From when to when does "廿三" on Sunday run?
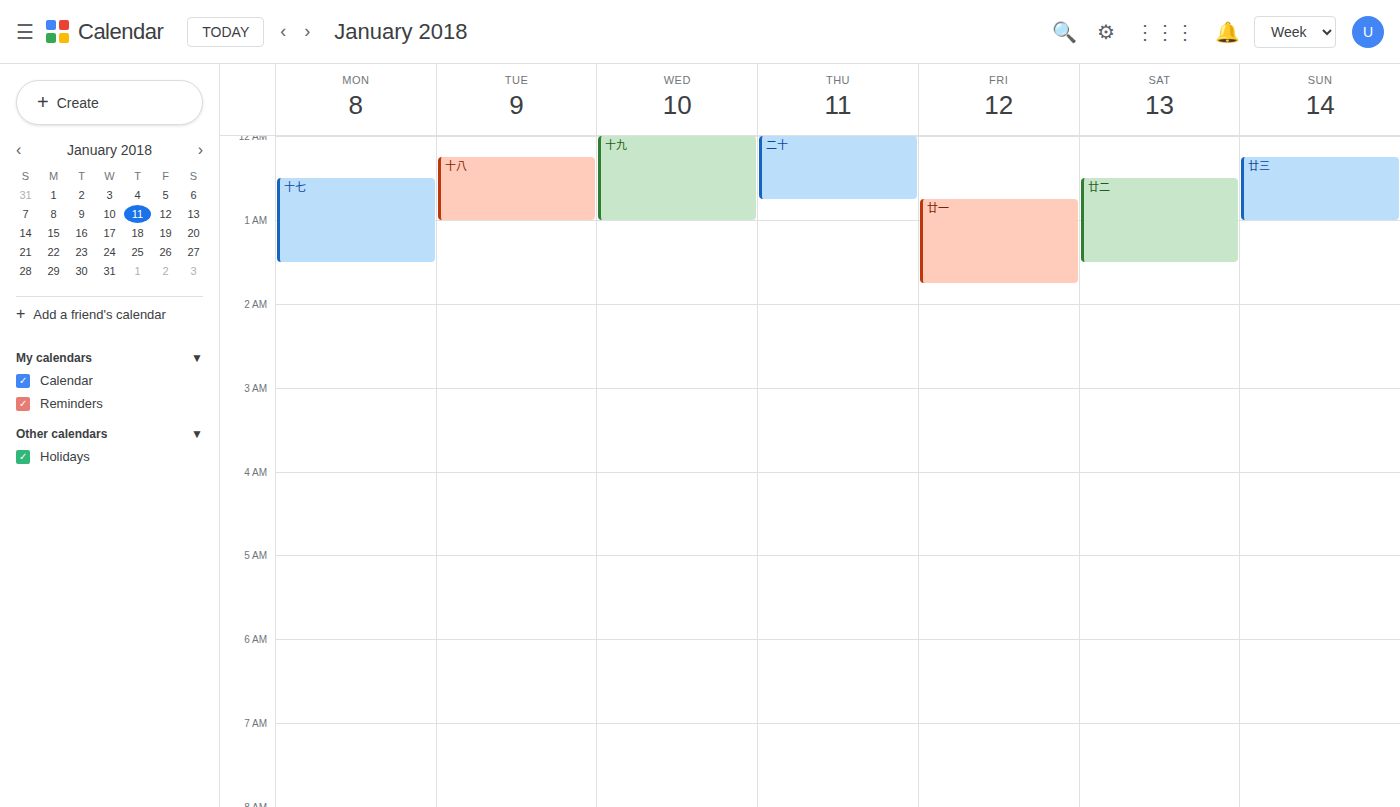
12:15 AM to 1:00 AM